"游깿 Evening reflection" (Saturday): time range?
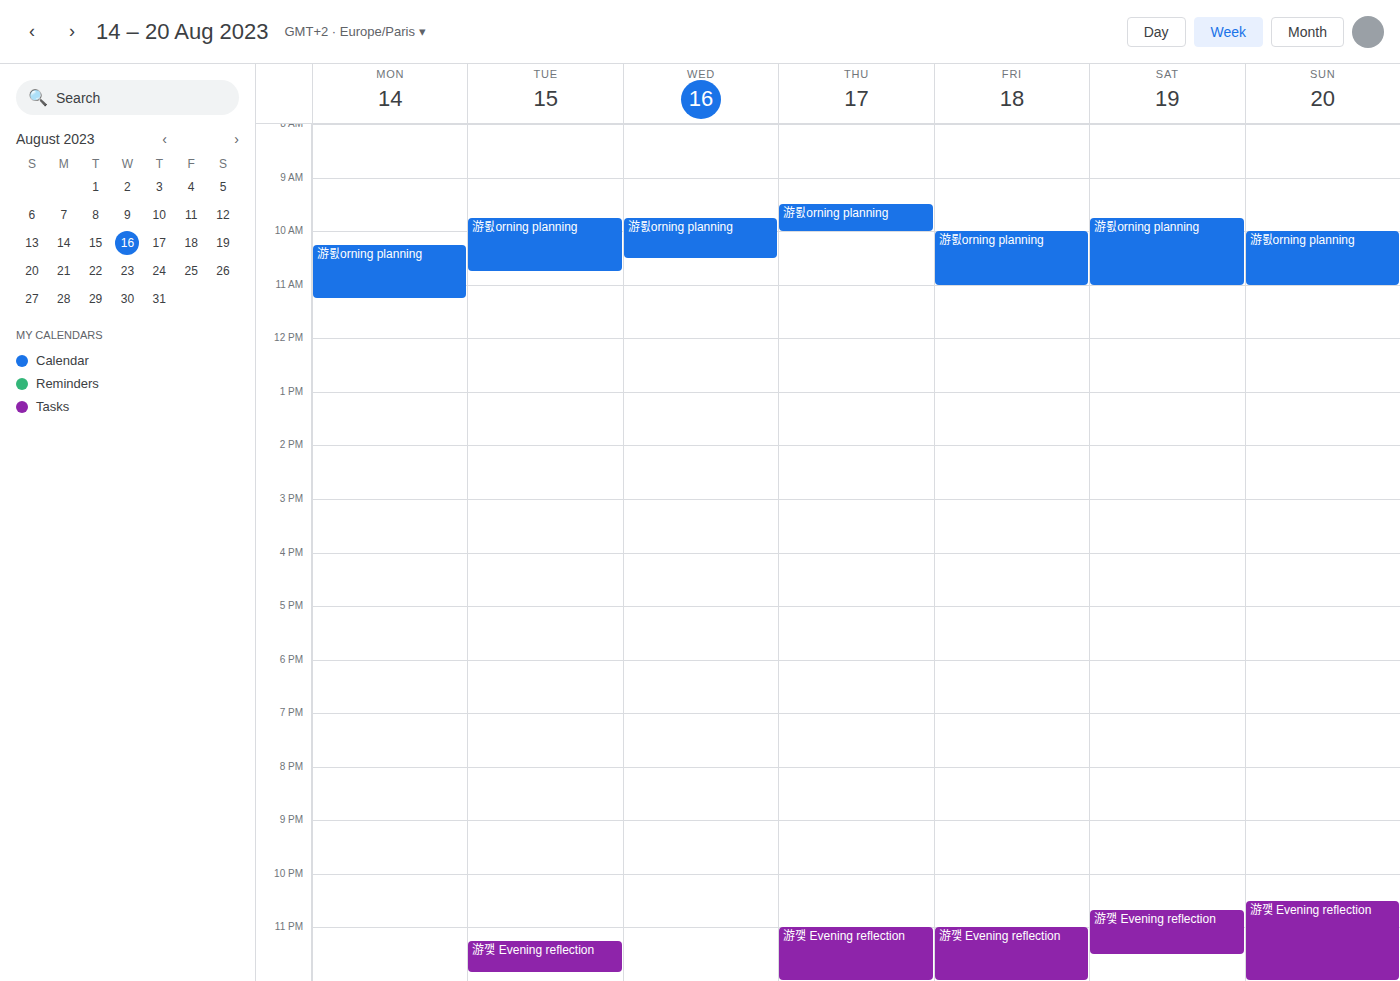
10:40 PM to 11:30 PM